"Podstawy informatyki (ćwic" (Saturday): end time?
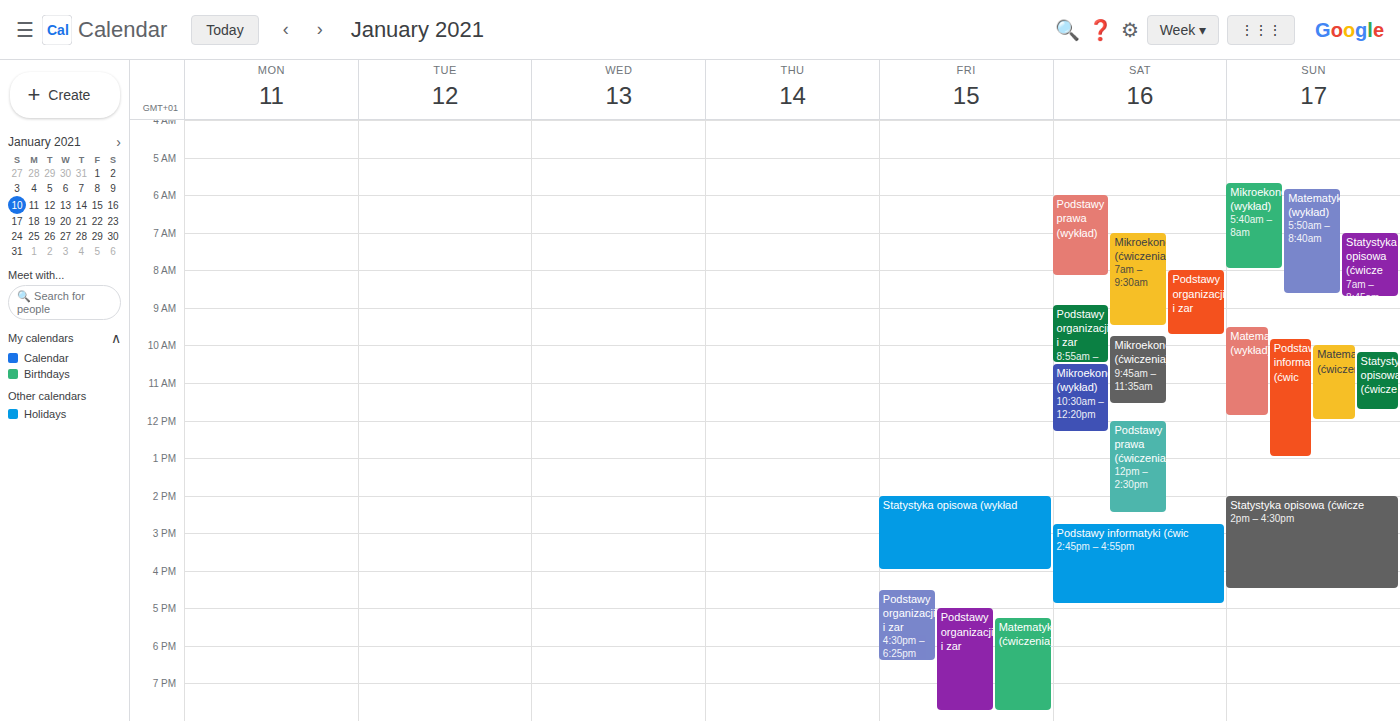
4:55 PM